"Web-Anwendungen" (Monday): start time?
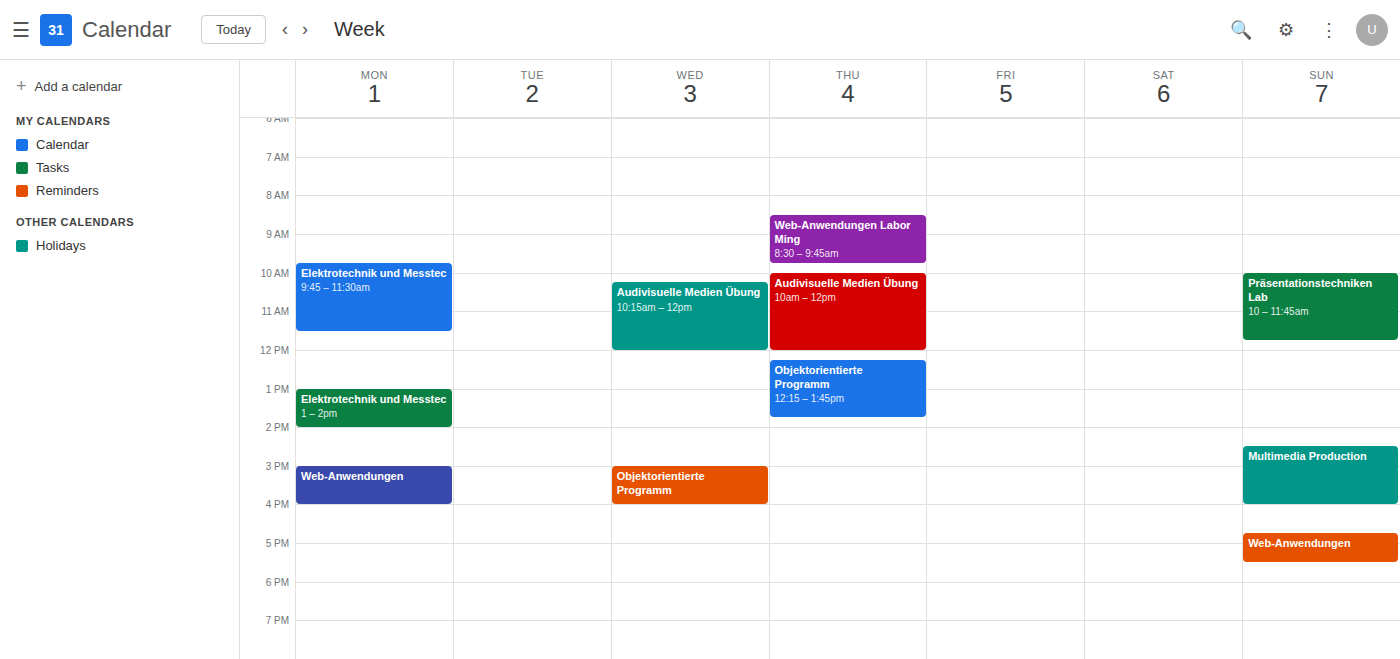
3:00 PM